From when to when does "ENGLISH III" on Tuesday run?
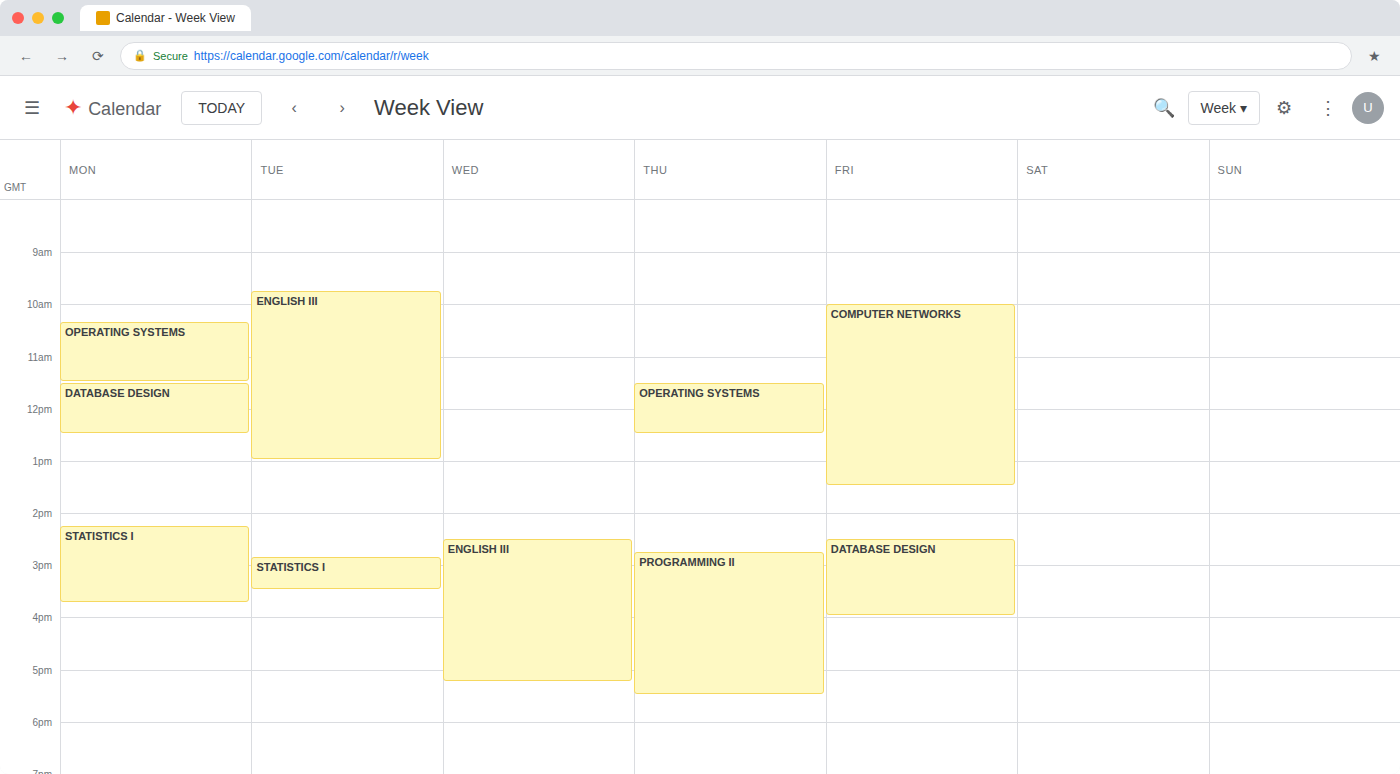
09:45 to 13:00